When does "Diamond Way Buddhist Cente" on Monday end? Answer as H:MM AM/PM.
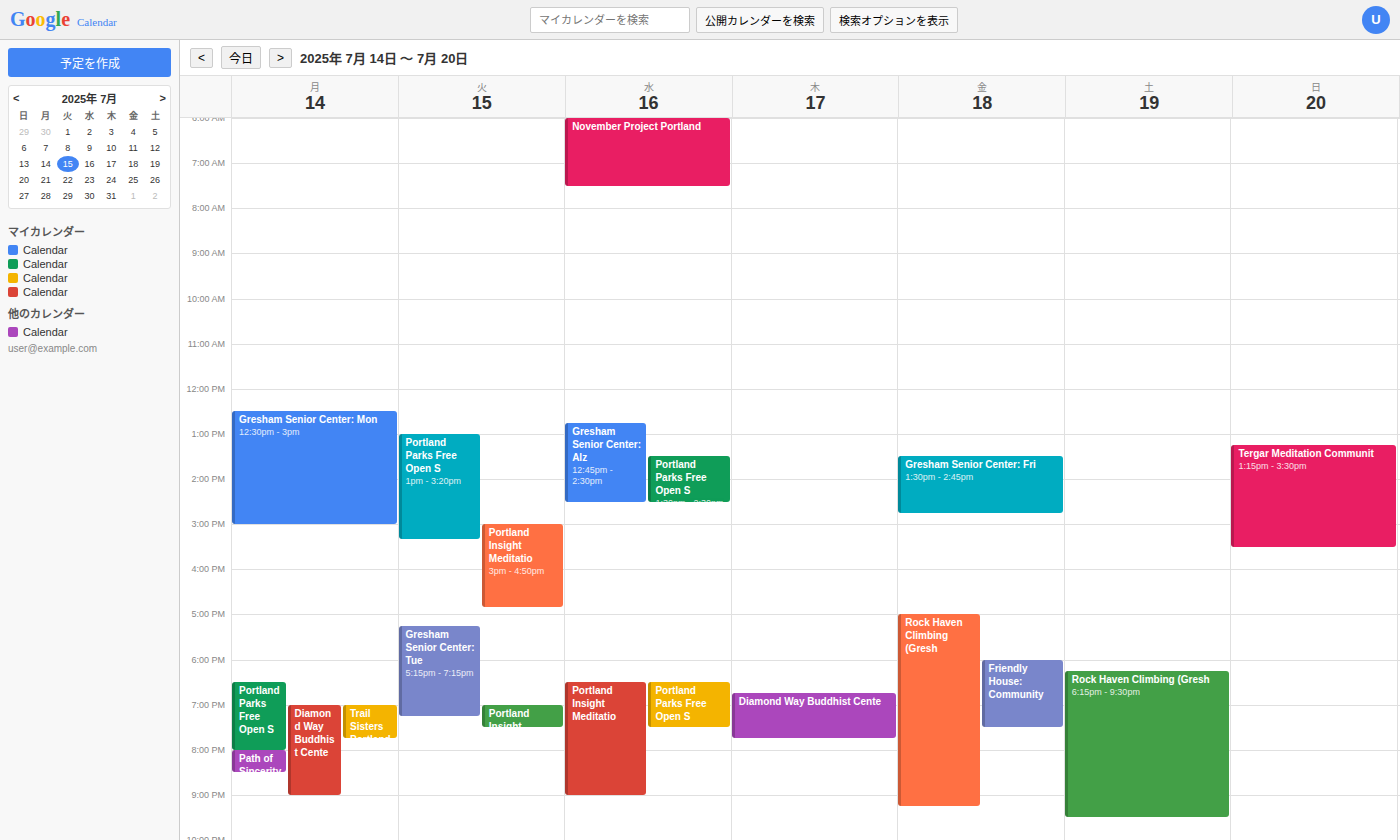
9:00 PM